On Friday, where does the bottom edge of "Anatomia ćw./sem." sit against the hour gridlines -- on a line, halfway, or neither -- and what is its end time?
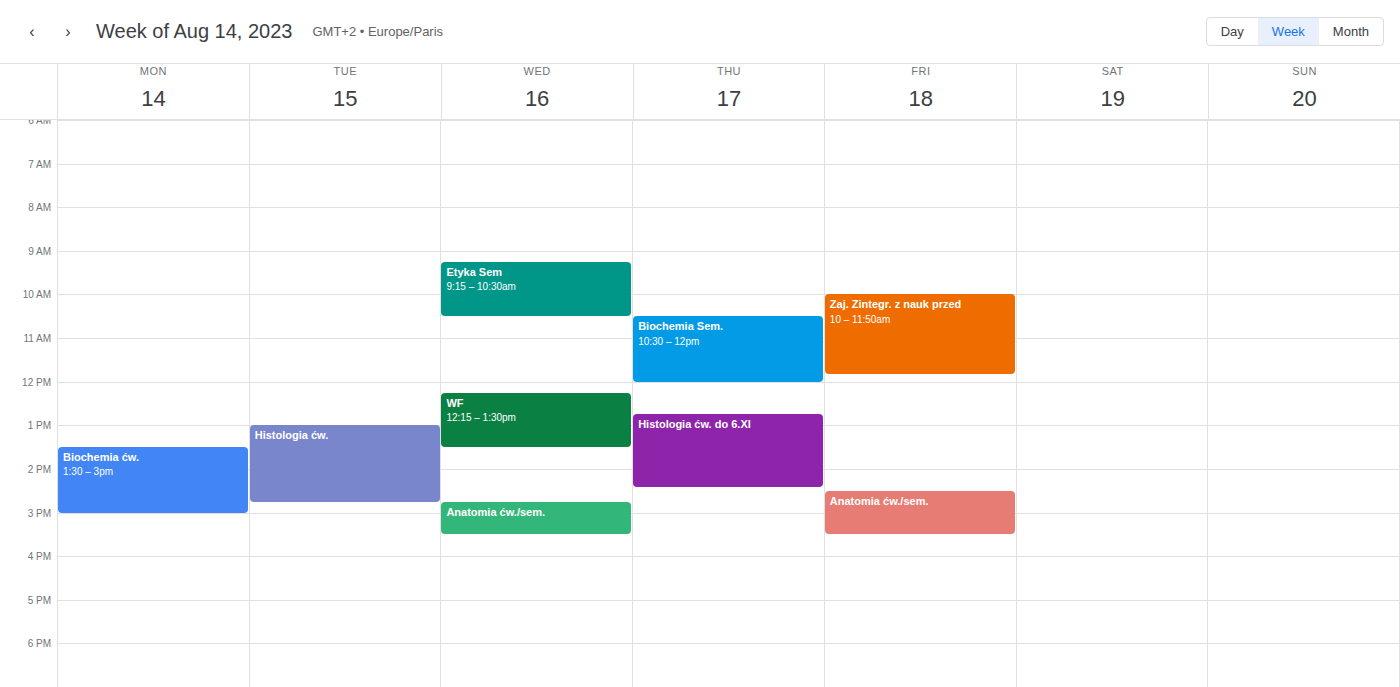
3:30 PM -- halfway between the 3 PM and 4 PM lines.